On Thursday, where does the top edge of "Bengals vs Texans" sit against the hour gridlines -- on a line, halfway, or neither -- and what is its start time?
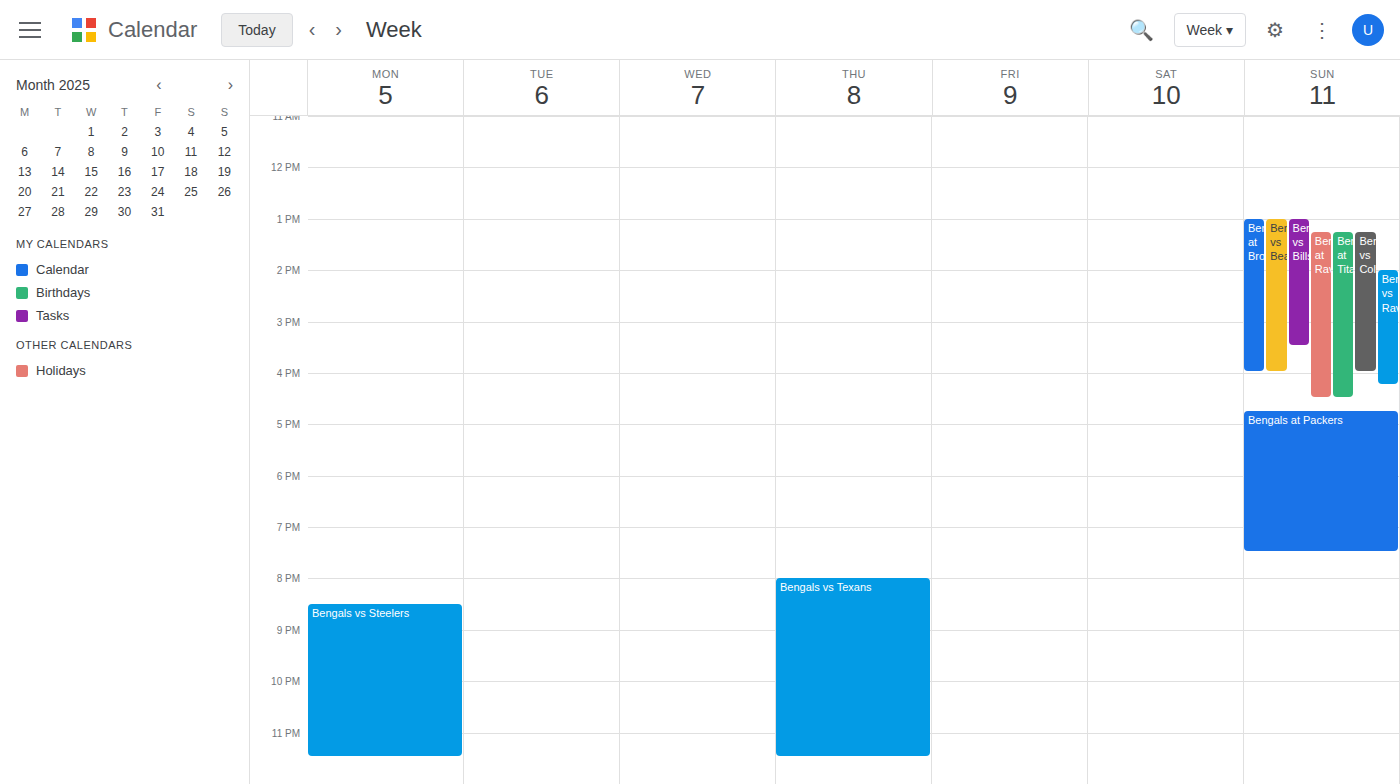
8:00 PM -- exactly on the 8 PM line.